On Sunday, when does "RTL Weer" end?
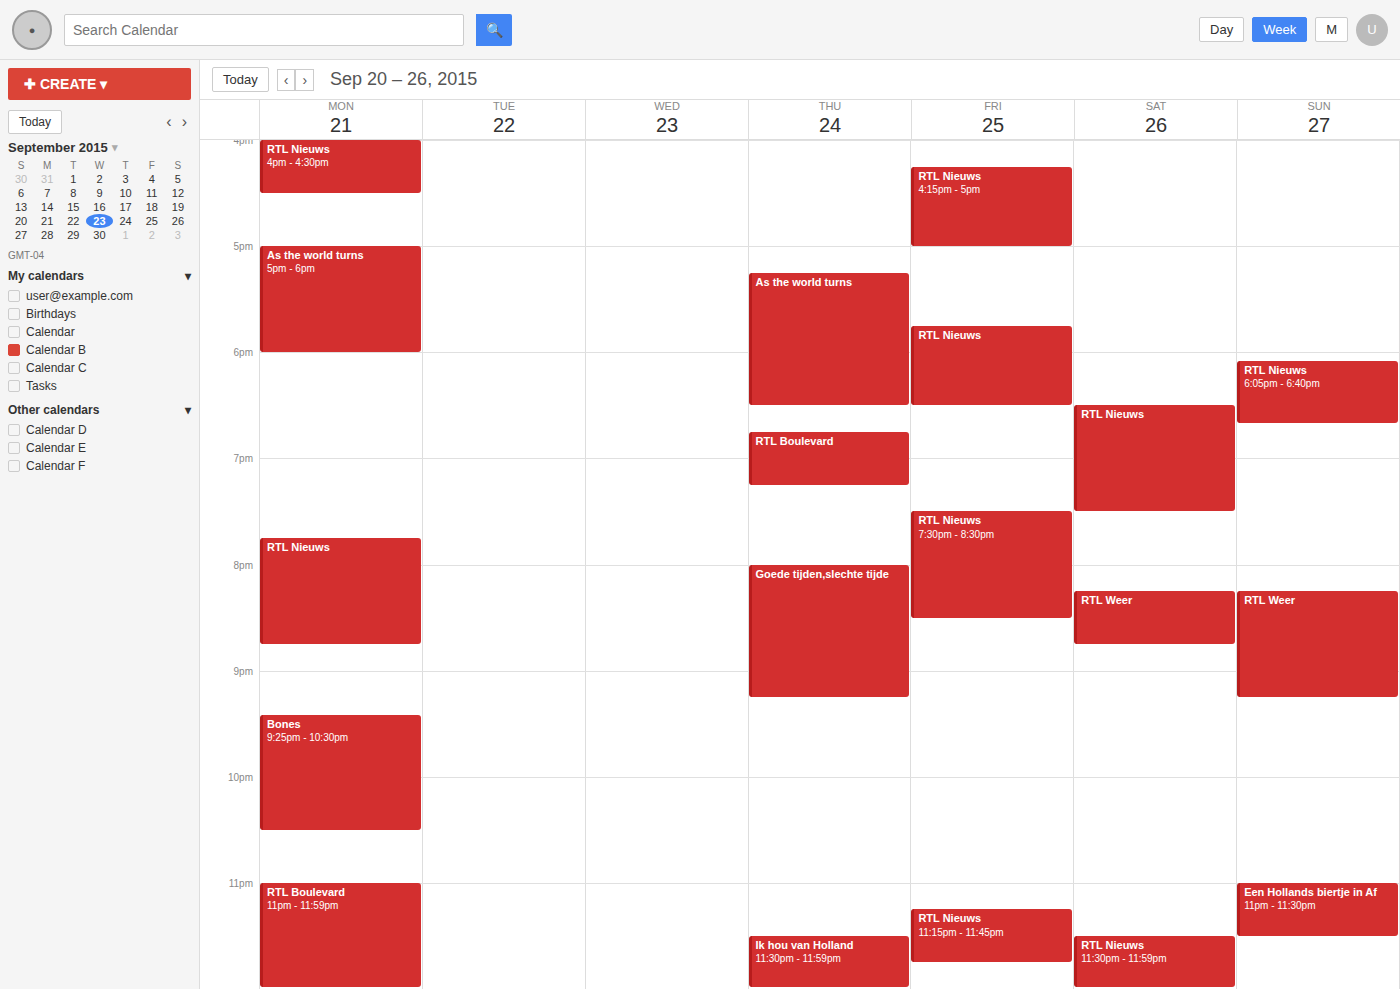
9:15 PM